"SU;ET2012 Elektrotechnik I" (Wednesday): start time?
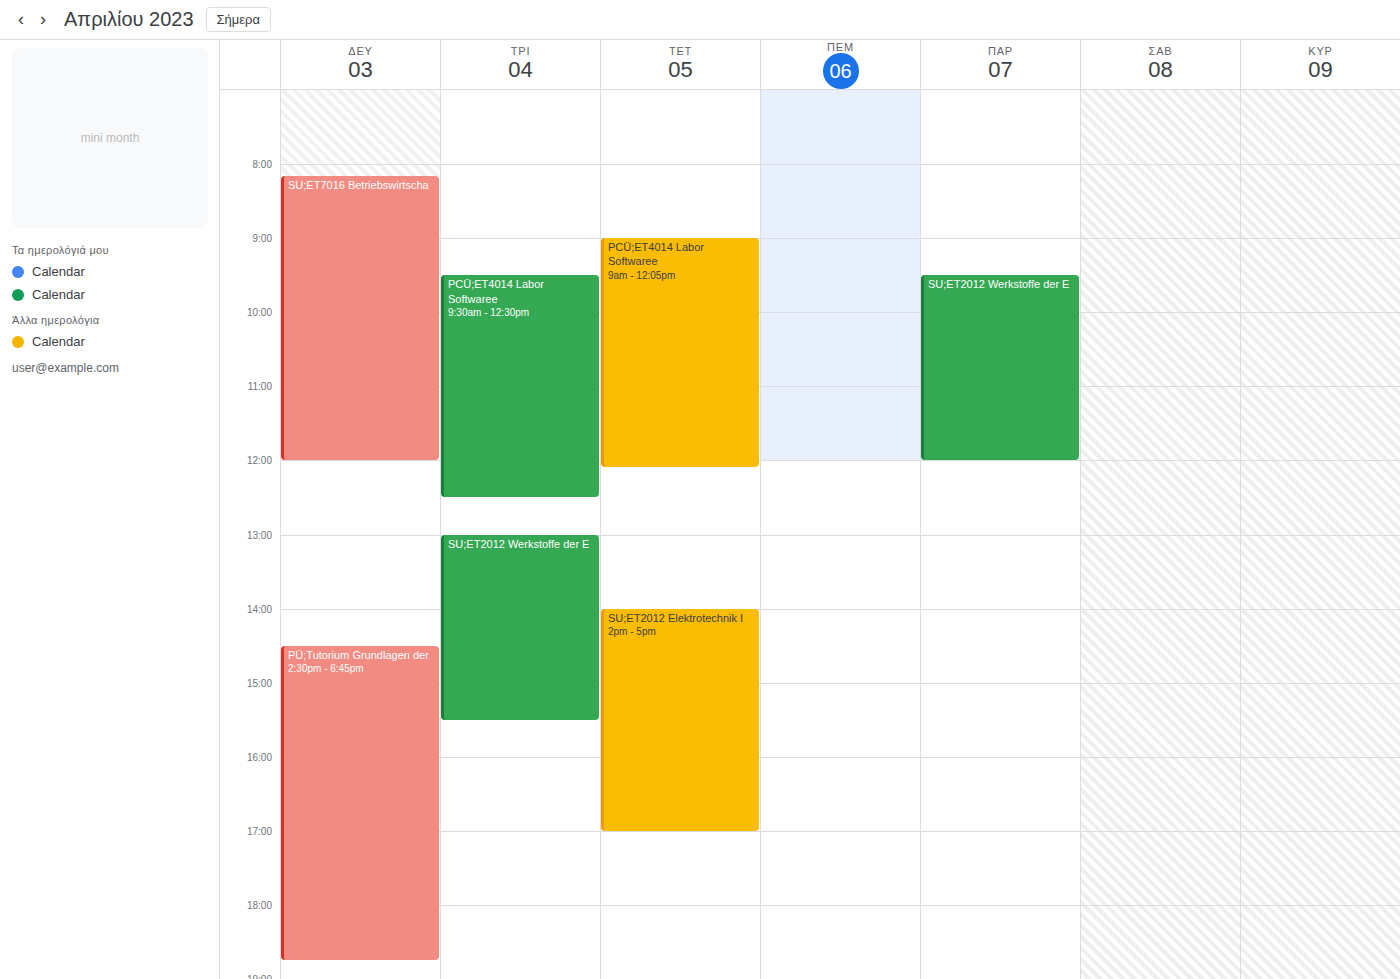
2:00 PM